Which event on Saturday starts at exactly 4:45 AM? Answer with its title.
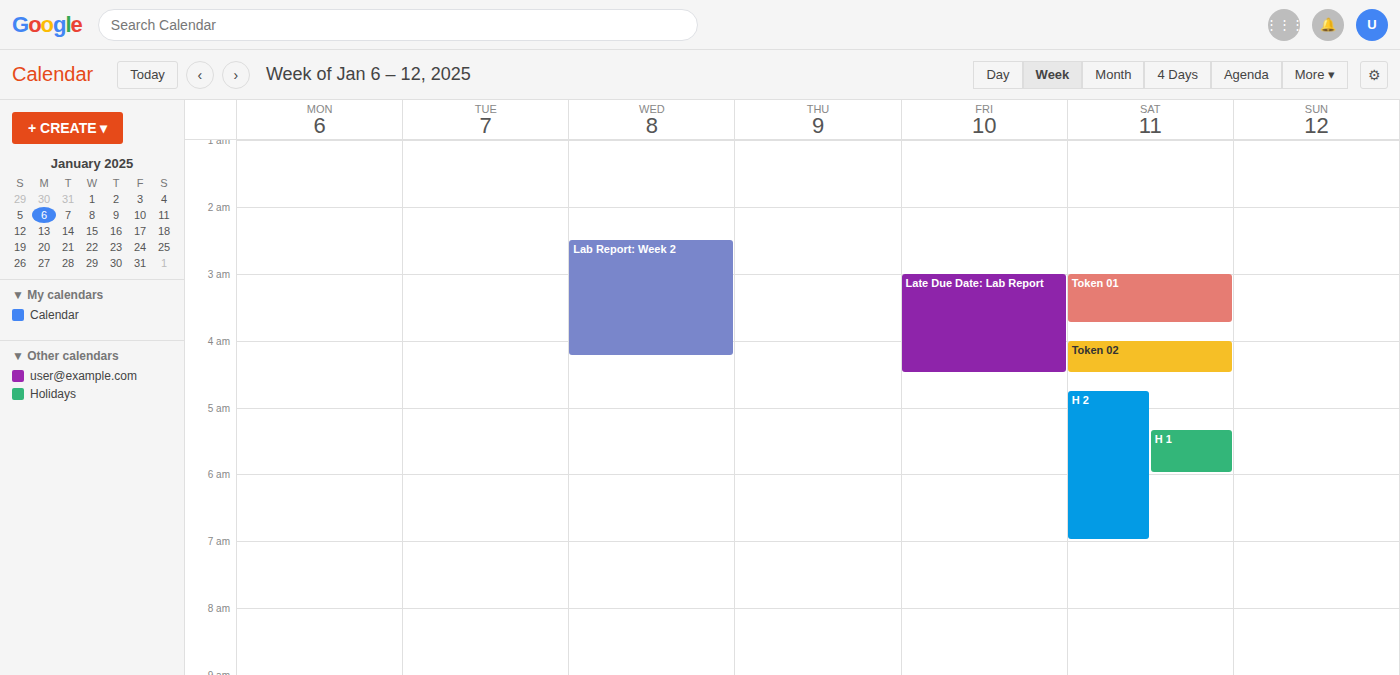
"H 2"